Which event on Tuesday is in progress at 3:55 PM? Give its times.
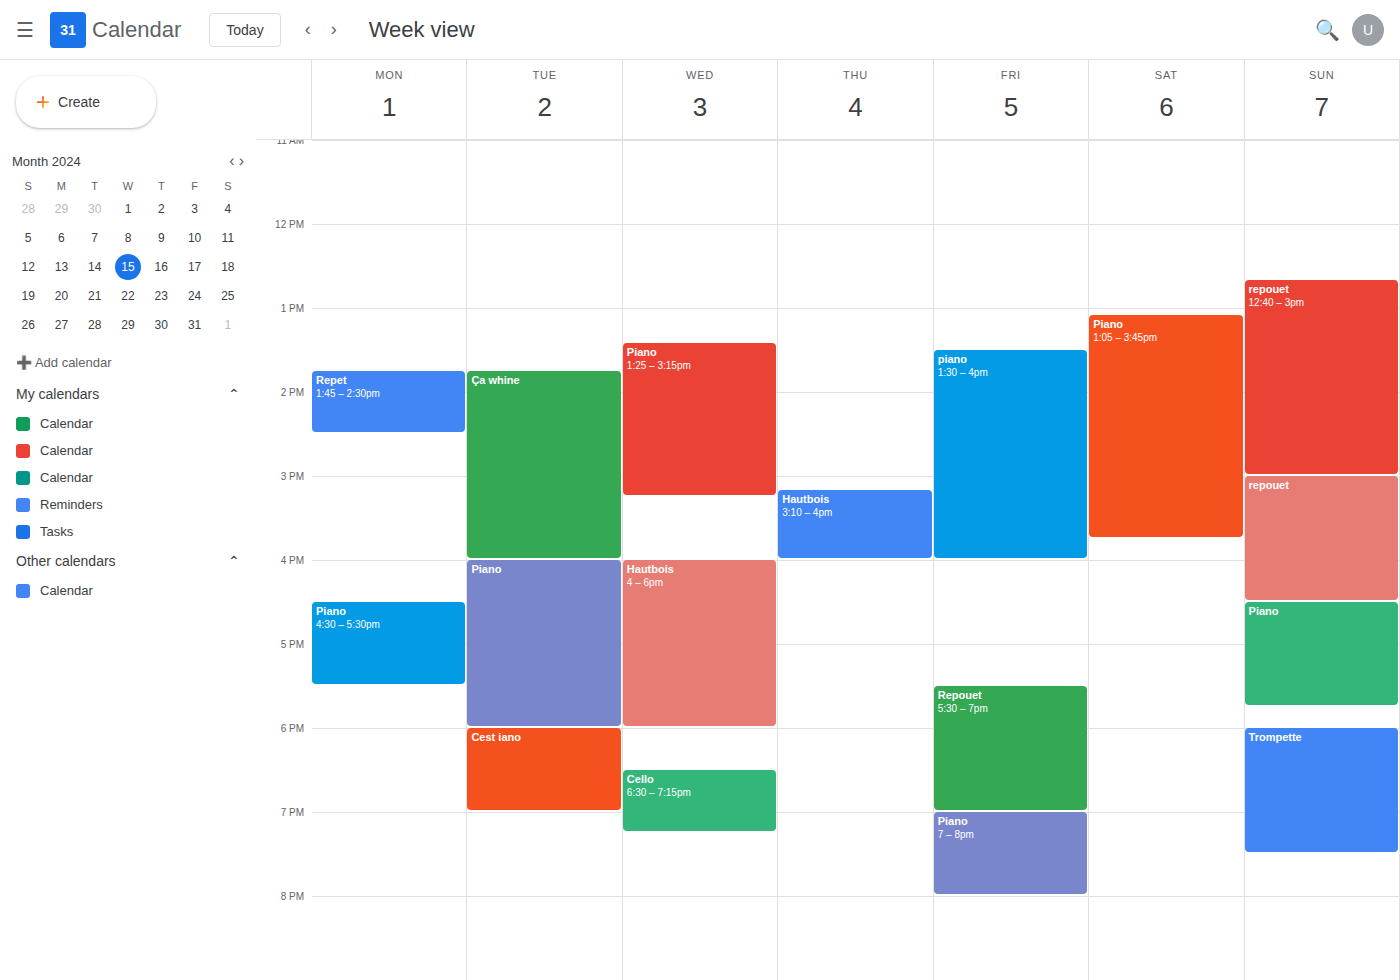
"Ça whine", 1:45 PM to 4:00 PM